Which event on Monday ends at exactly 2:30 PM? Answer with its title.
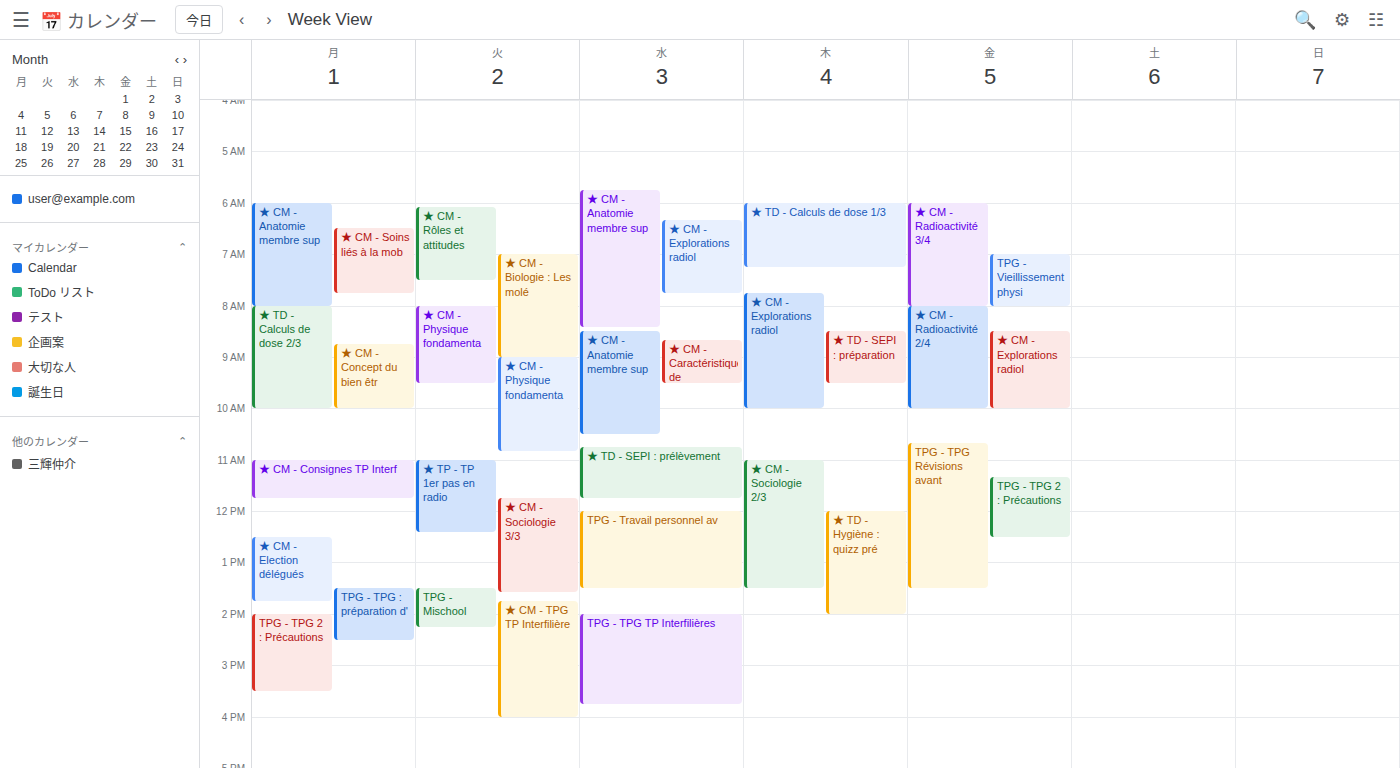
"TPG - TPG : préparation d'"